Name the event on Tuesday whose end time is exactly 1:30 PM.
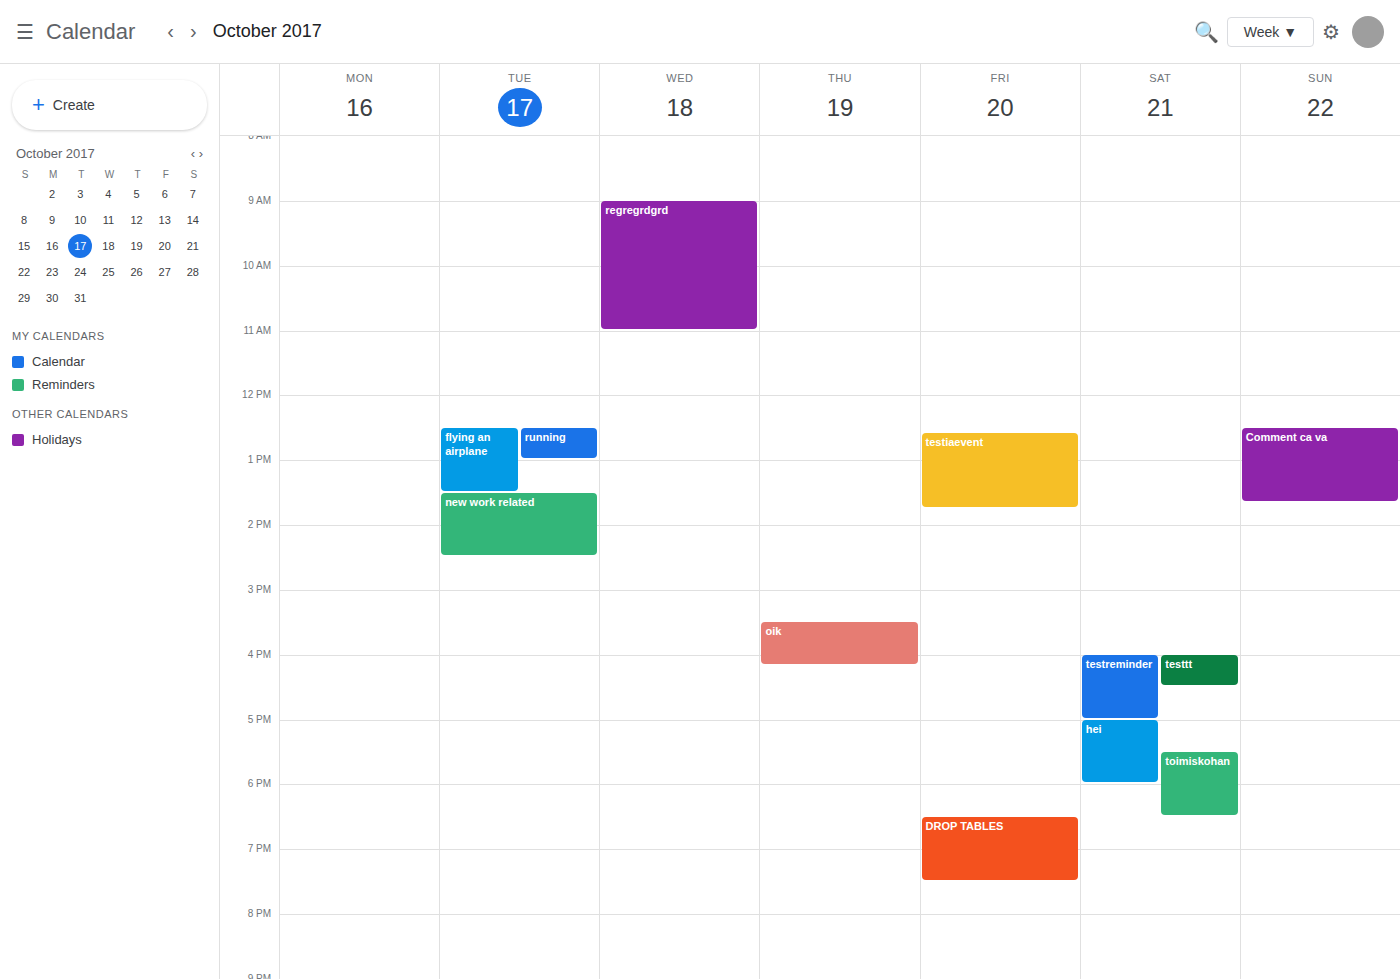
"flying an airplane"